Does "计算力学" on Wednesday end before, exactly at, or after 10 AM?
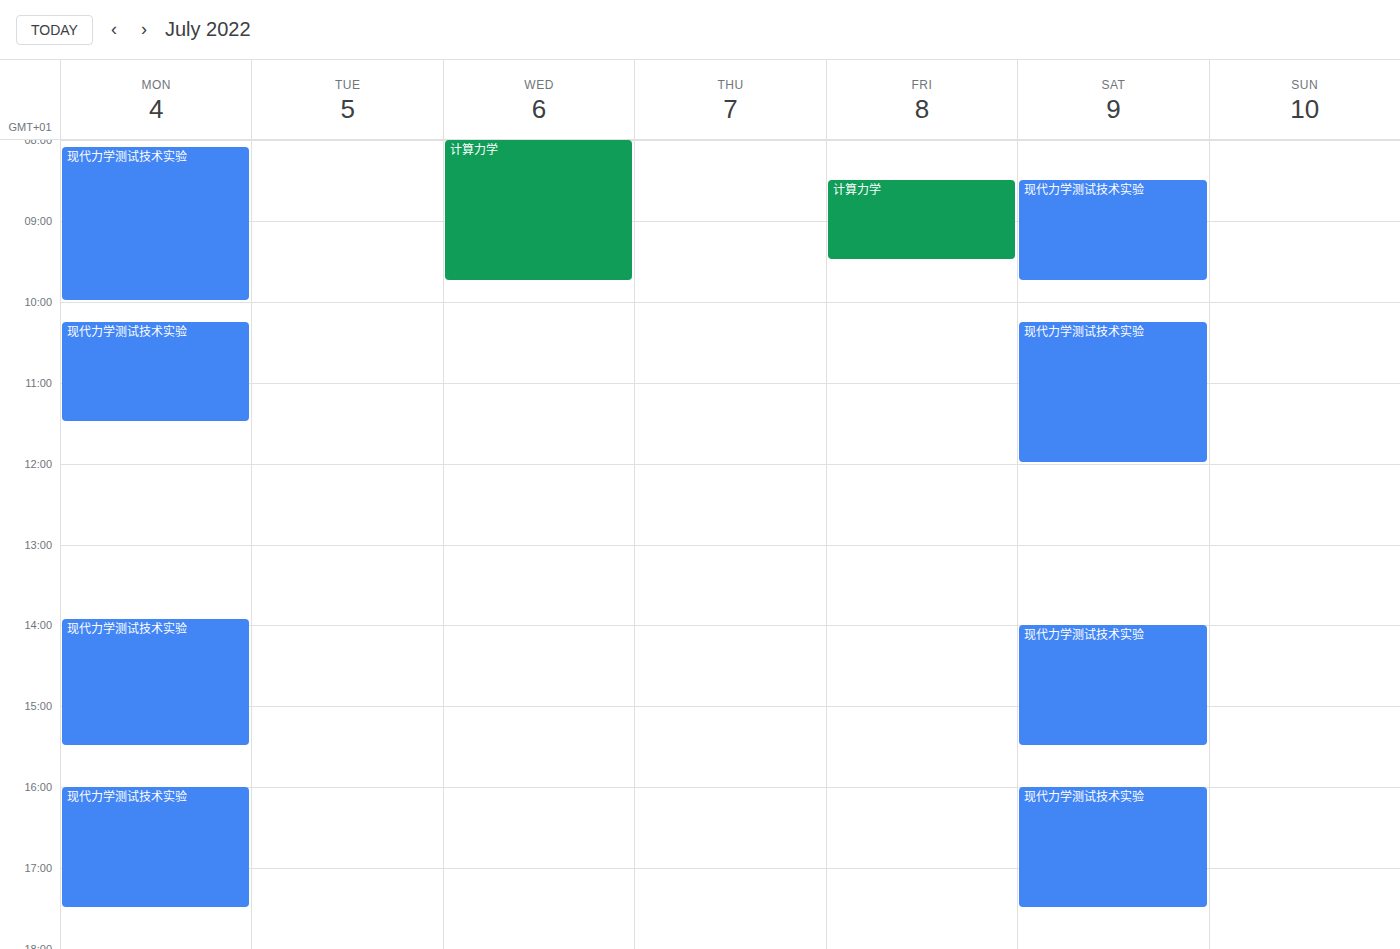
9:45 AM -- before 10 AM, 15 minutes above the 10 AM line.